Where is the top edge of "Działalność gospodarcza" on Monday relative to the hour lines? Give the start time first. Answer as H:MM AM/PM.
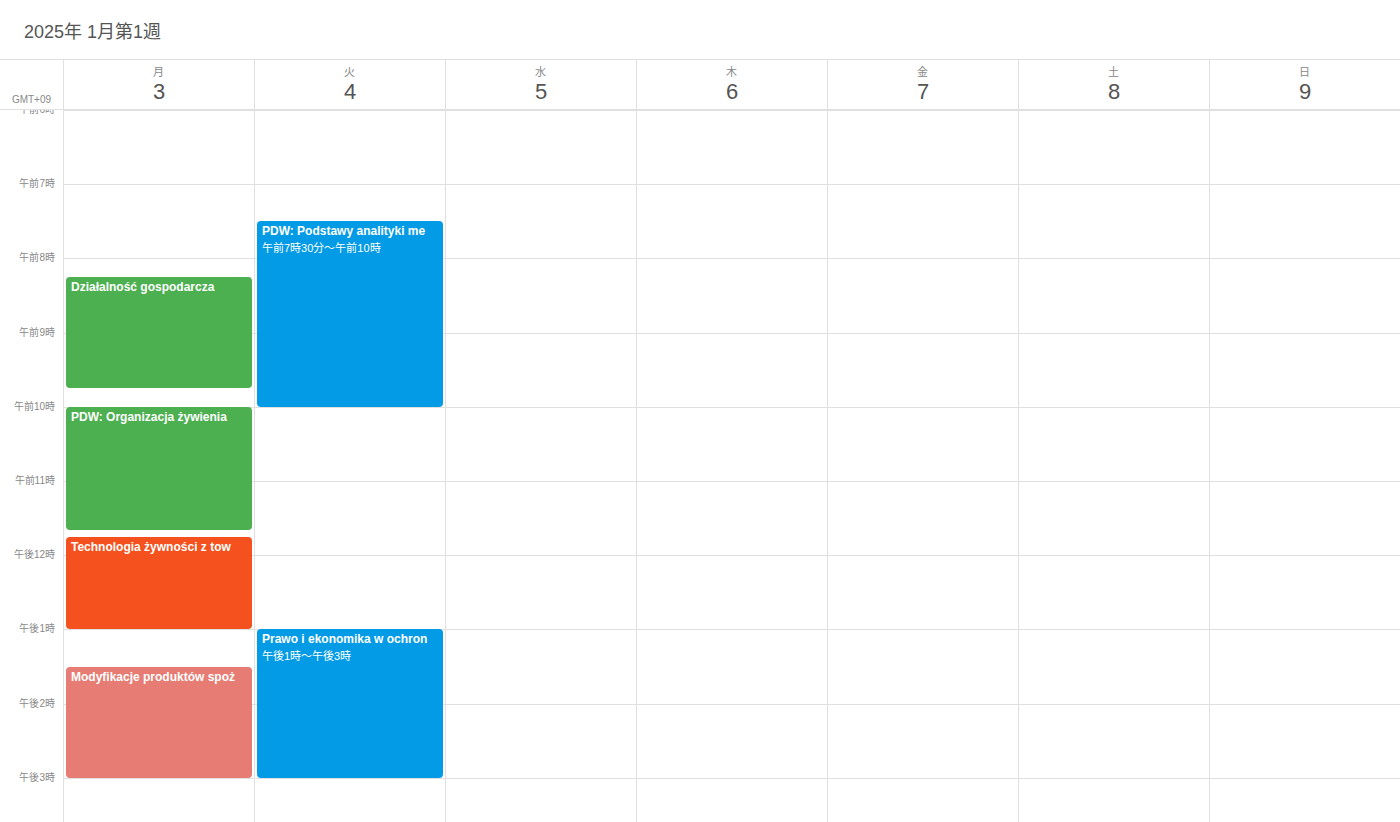
8:15 AM -- neither: a quarter of the way from the 8 AM line to the 9 AM line.